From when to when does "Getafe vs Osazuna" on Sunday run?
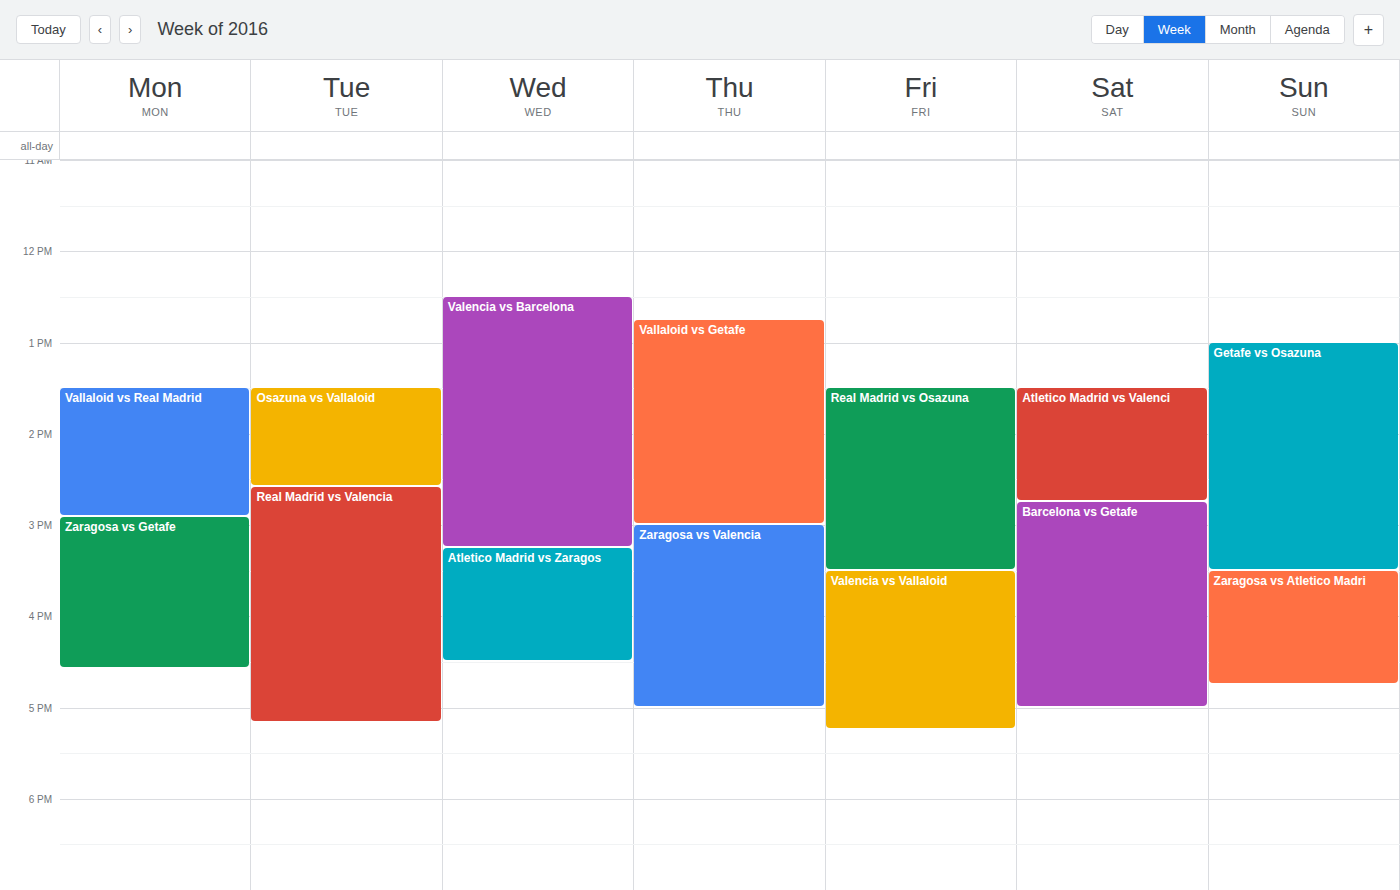
1:00 PM to 3:30 PM